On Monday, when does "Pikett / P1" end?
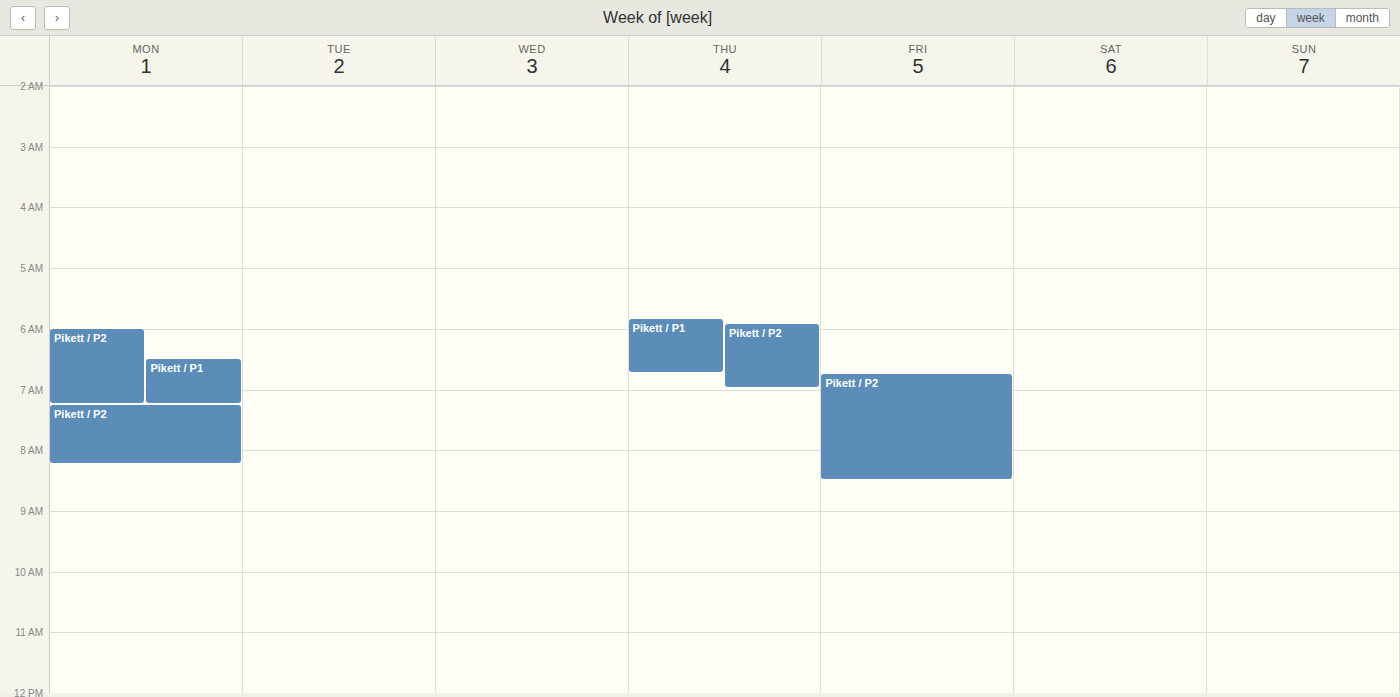
7:15 AM